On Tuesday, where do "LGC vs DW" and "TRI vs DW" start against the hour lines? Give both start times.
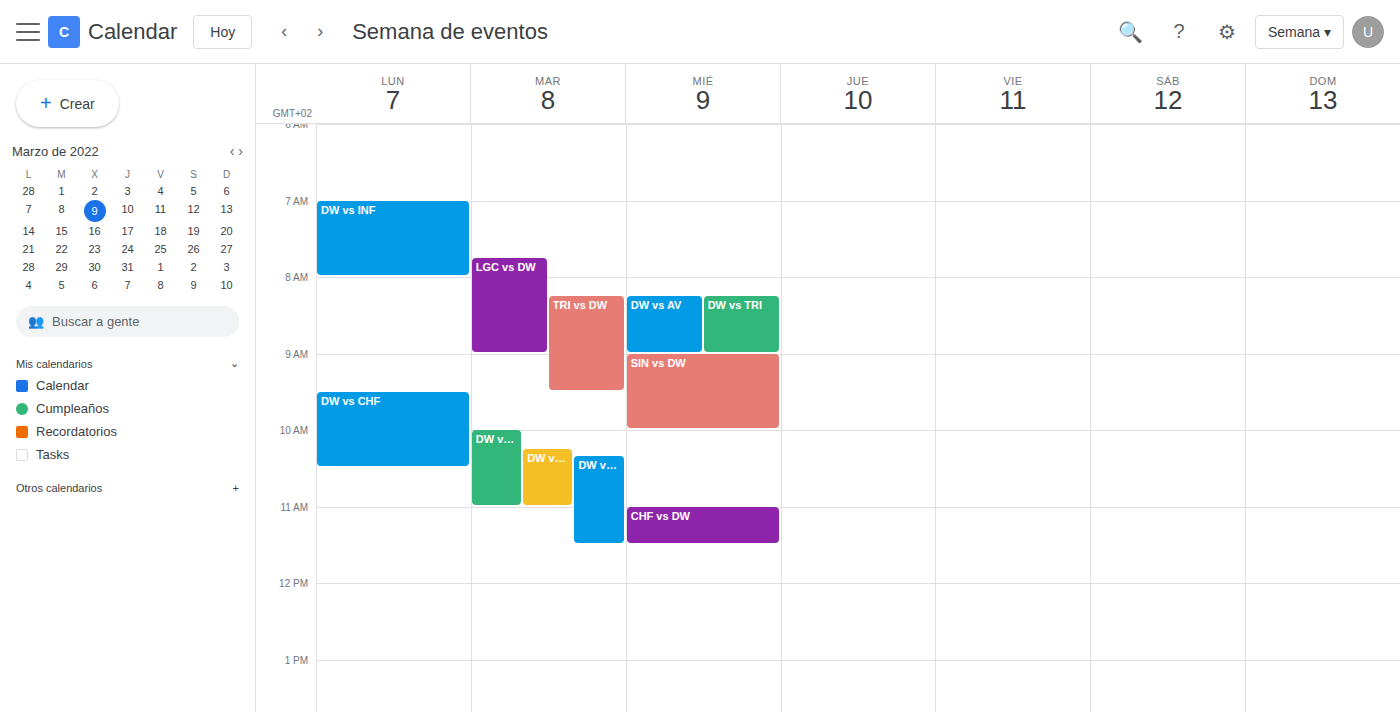
"LGC vs DW": 7:45 AM, neither: three quarters of the way from the 7 AM line to the 8 AM line. "TRI vs DW": 8:15 AM, neither: a quarter of the way from the 8 AM line to the 9 AM line.